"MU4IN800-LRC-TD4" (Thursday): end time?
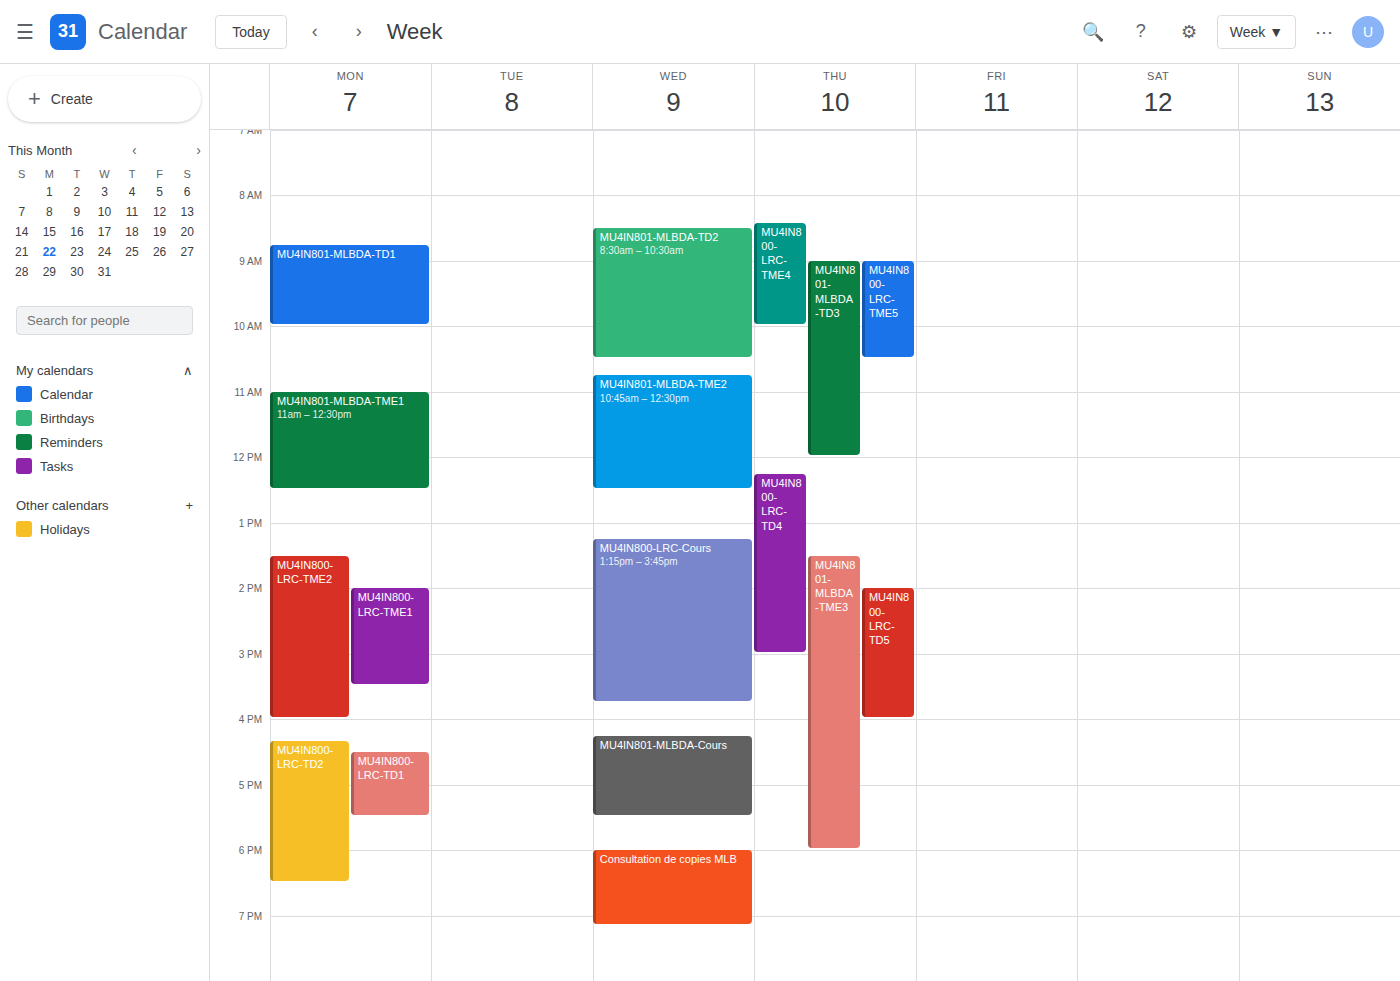
3:00 PM